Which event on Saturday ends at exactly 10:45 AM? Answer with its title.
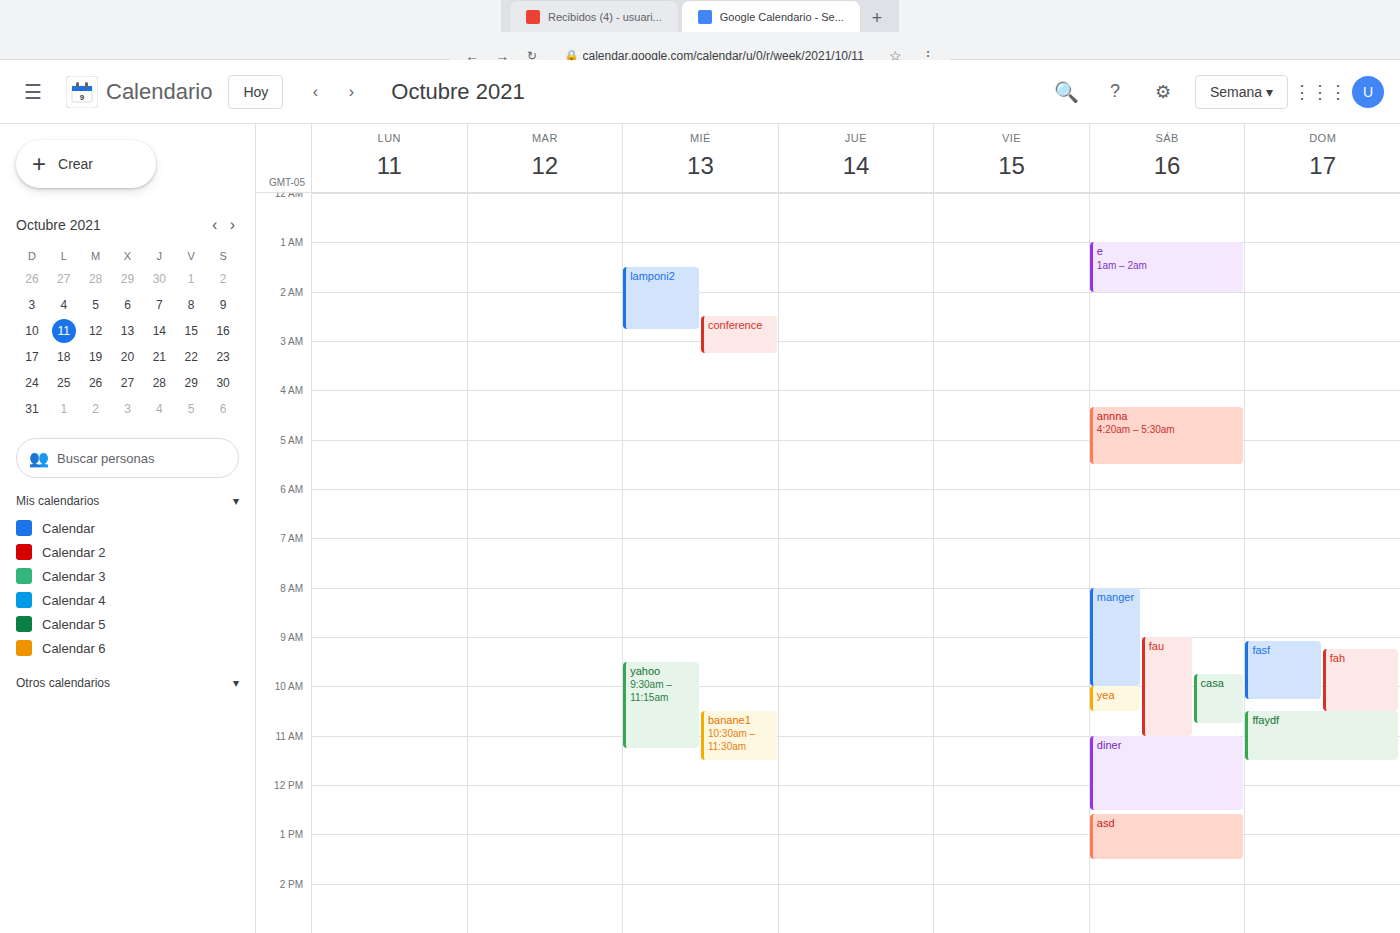
"casa"